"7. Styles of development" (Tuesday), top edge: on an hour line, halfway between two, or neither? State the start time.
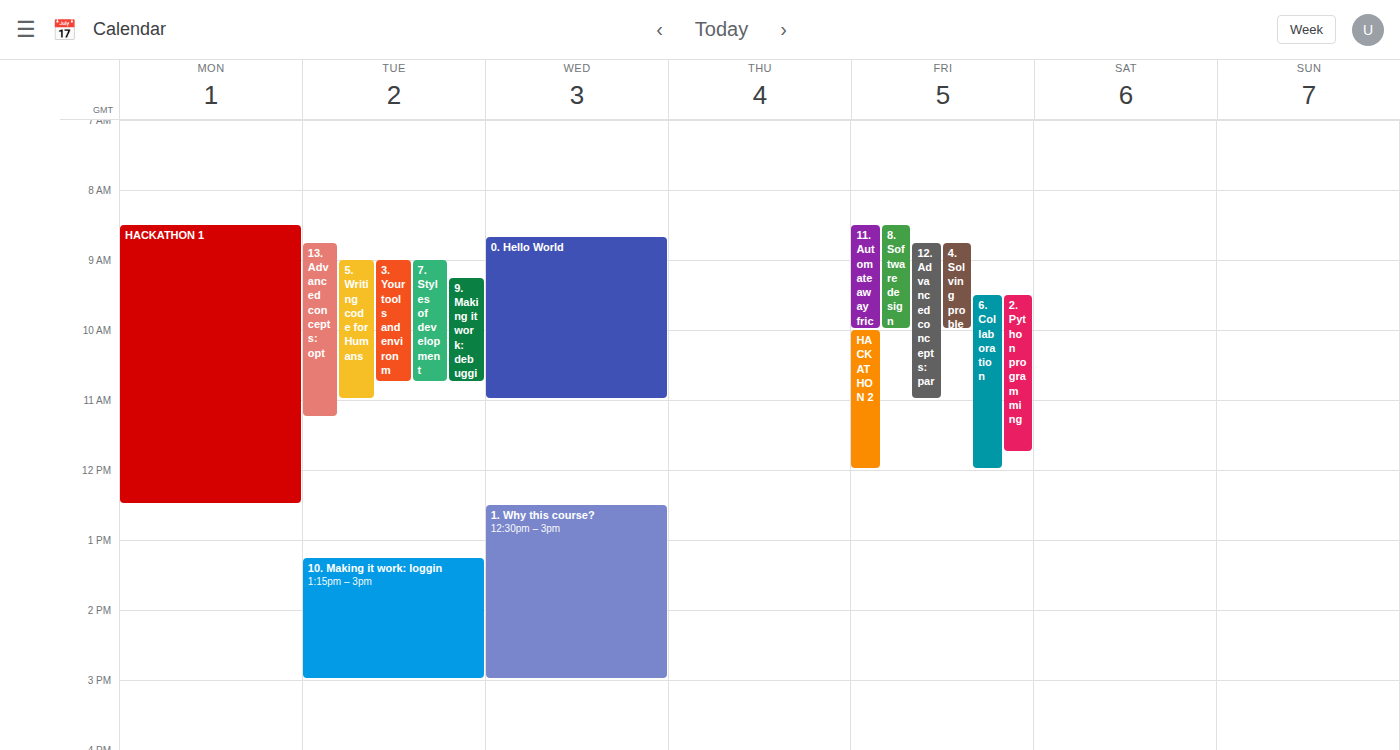
09:00 -- exactly on the 09:00 line.